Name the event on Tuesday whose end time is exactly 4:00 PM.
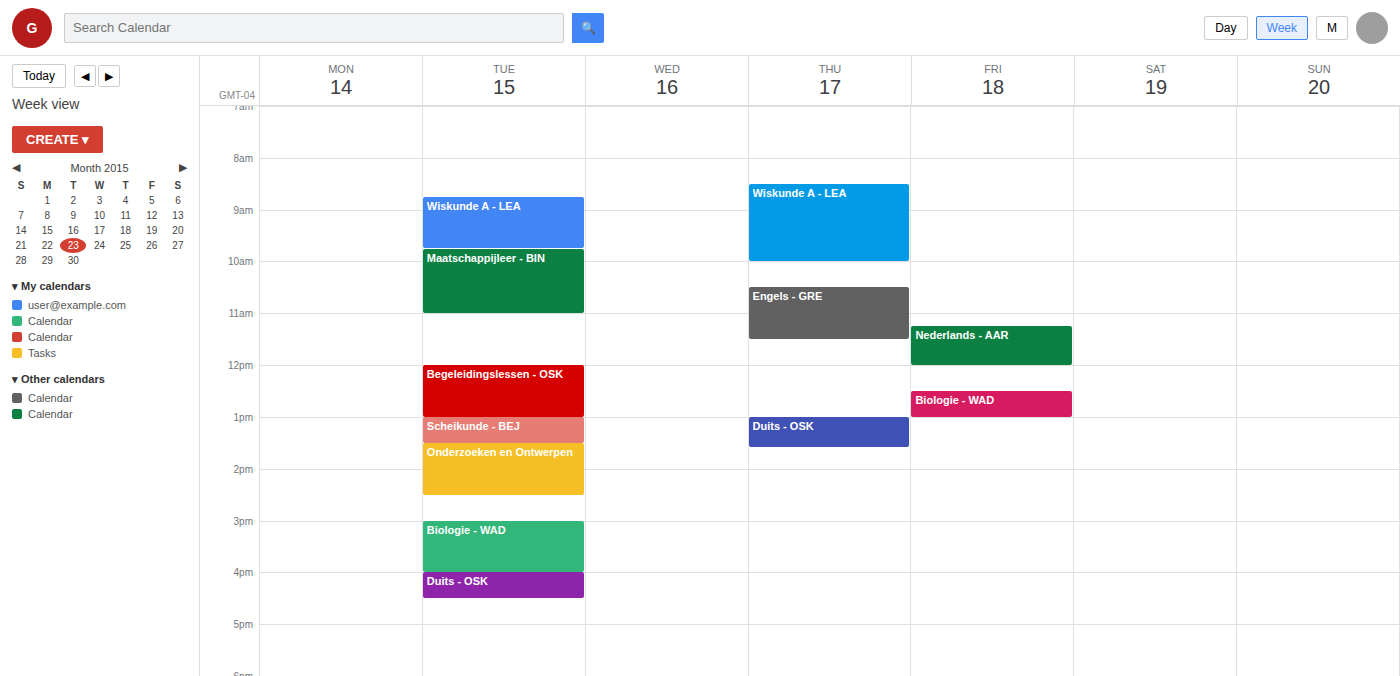
"Biologie - WAD"